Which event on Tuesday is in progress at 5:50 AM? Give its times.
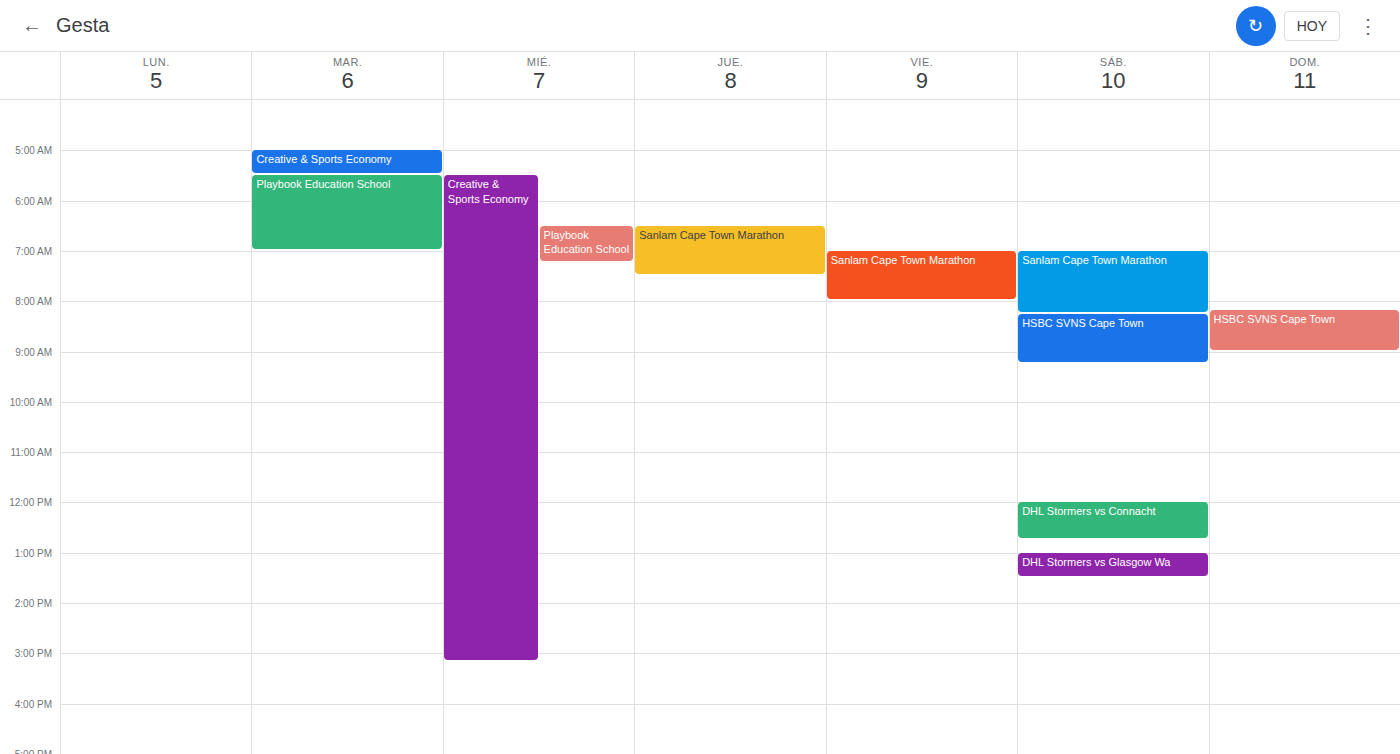
"Playbook Education School", 5:30 AM to 7:00 AM